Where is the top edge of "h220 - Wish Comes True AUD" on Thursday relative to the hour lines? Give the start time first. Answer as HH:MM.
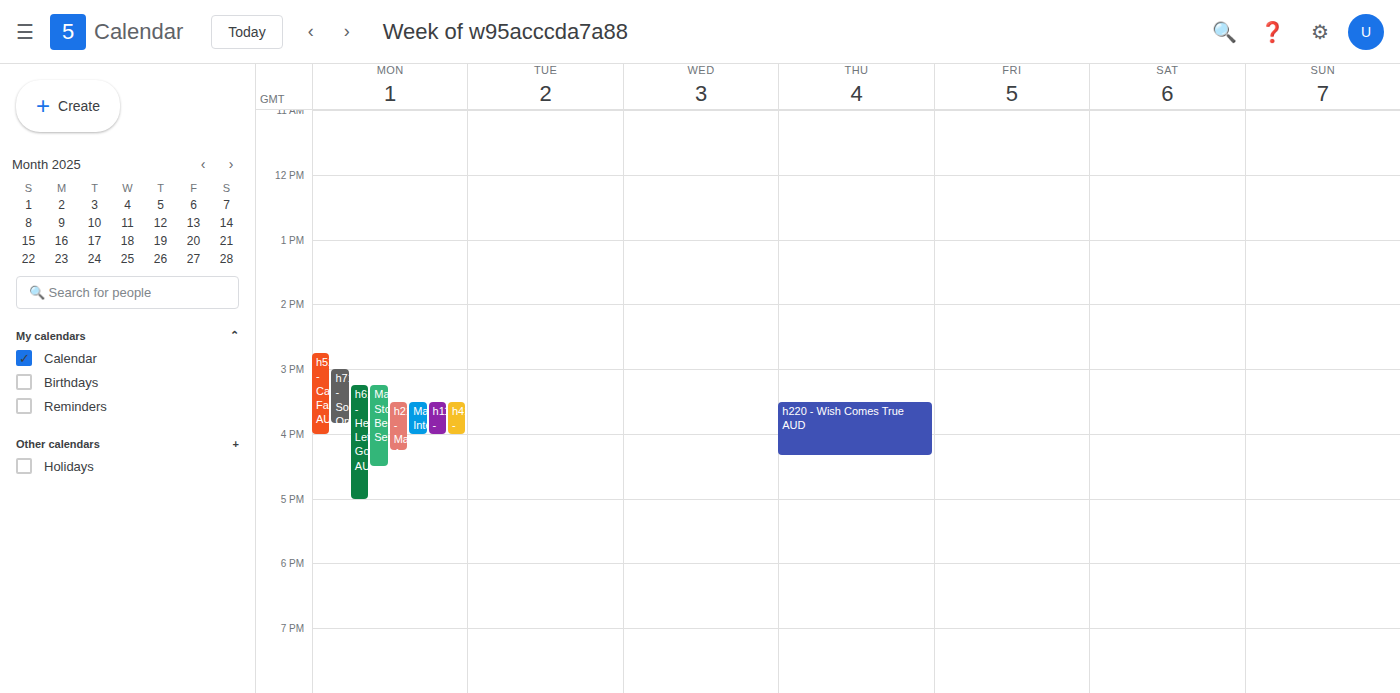
15:30 -- halfway between the 15:00 and 16:00 lines.